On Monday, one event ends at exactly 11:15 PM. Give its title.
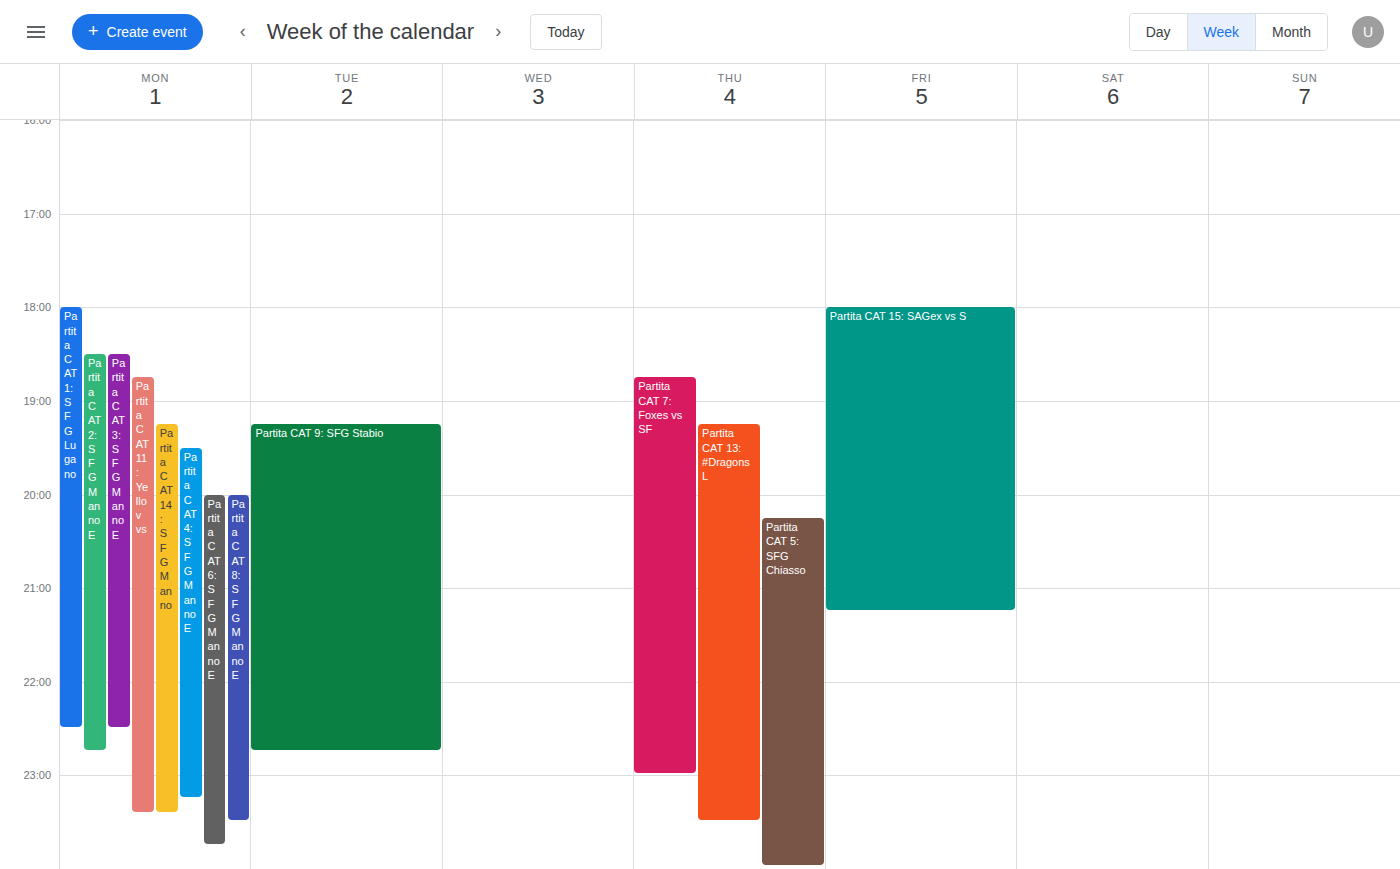
"Partita CAT 4: SFG Manno E"